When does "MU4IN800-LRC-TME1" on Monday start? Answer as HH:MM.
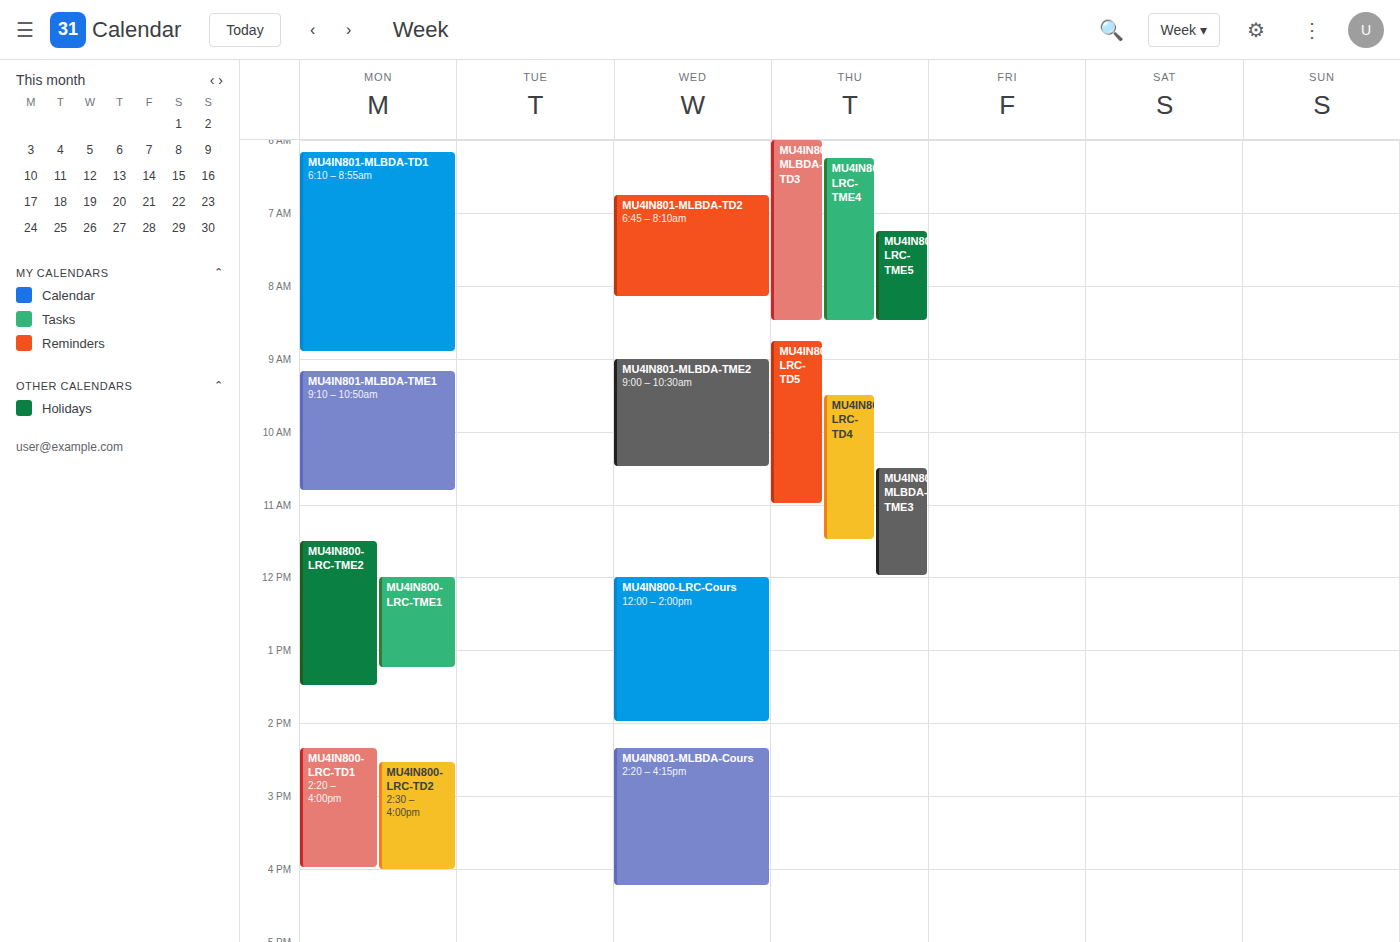
12:00